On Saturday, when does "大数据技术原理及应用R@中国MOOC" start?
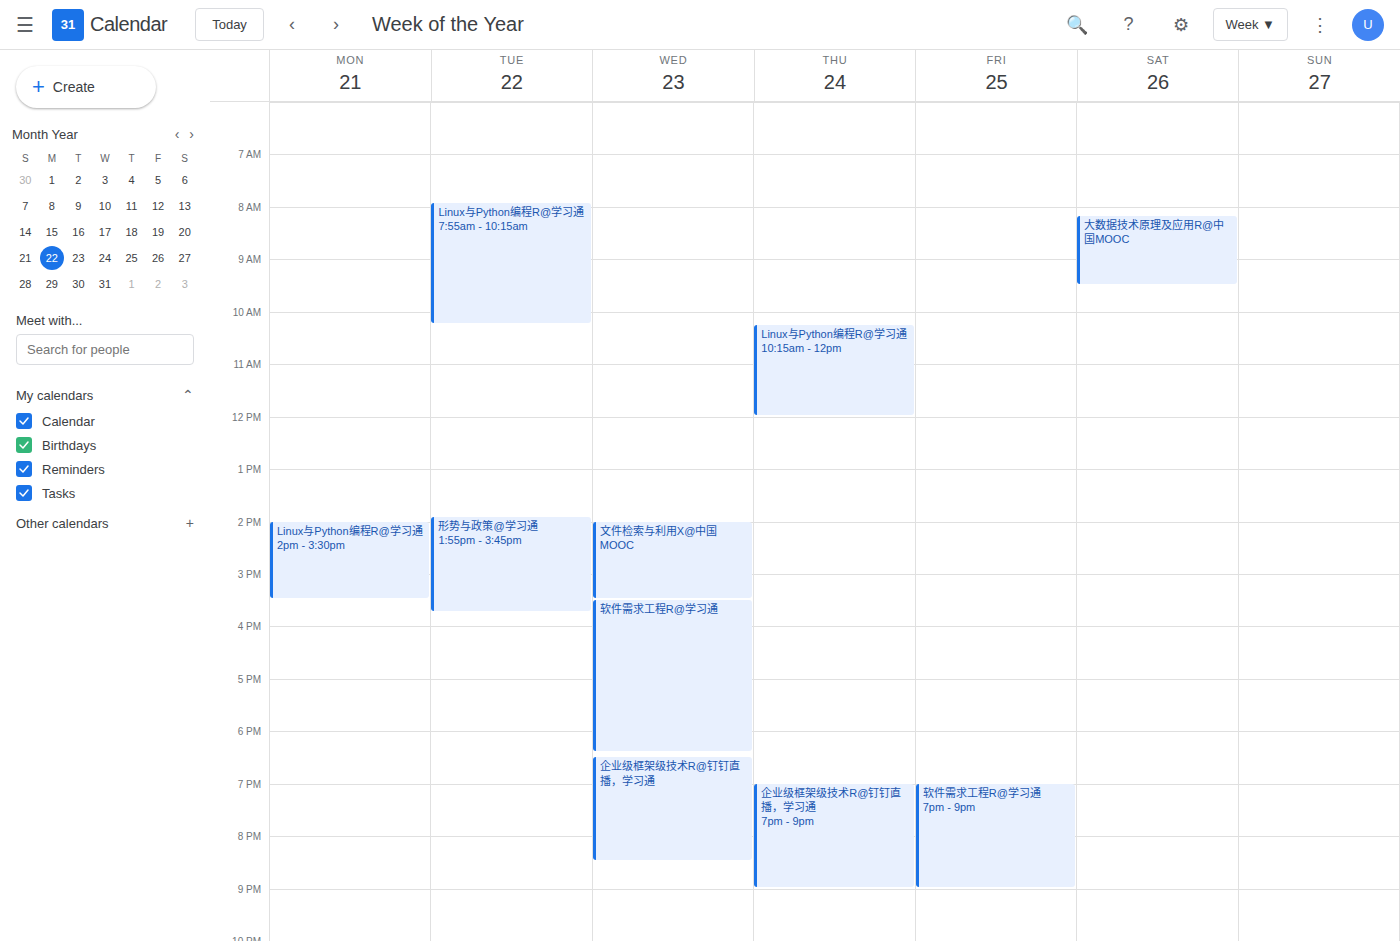
8:10 AM